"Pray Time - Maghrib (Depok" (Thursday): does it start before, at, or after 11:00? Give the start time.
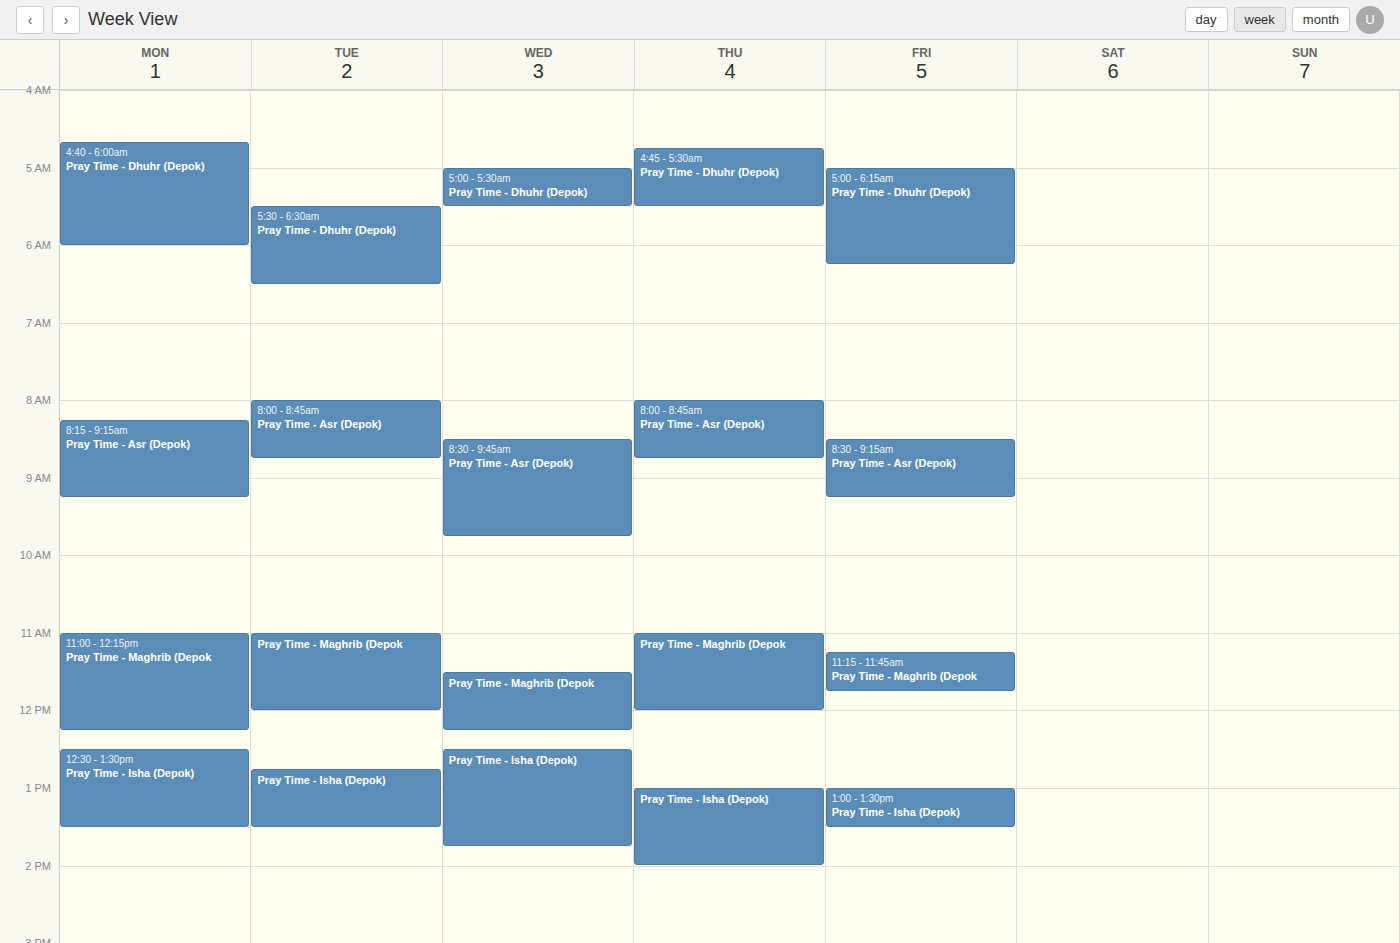
11:00 -- exactly at 11:00, on the 11:00 line.